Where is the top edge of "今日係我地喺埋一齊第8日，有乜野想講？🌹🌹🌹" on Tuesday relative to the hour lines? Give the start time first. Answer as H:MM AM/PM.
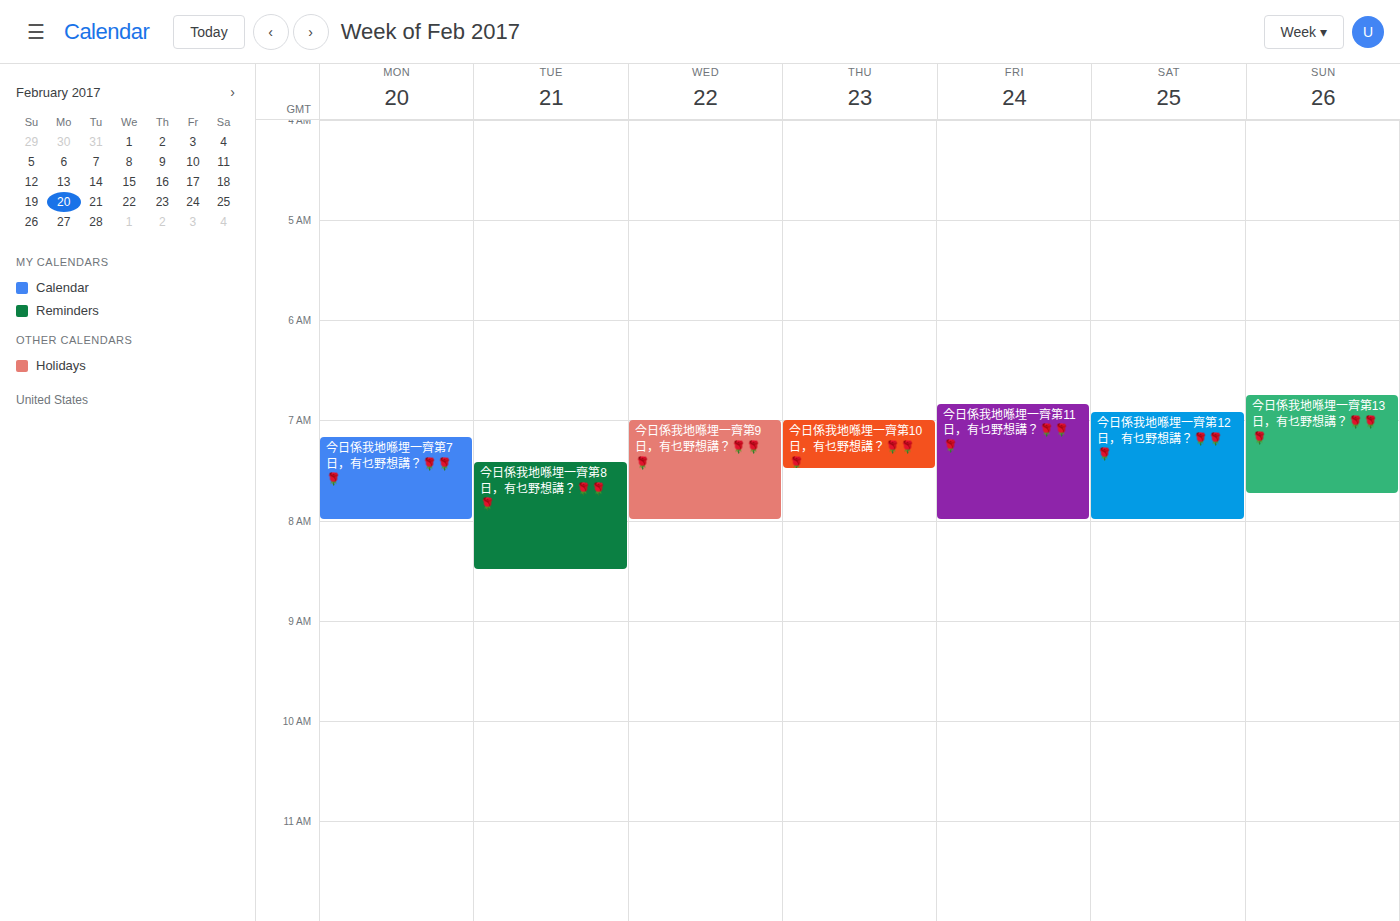
7:25 AM -- neither: 25 minutes below the 7 AM line and 35 minutes above the 8 AM line.